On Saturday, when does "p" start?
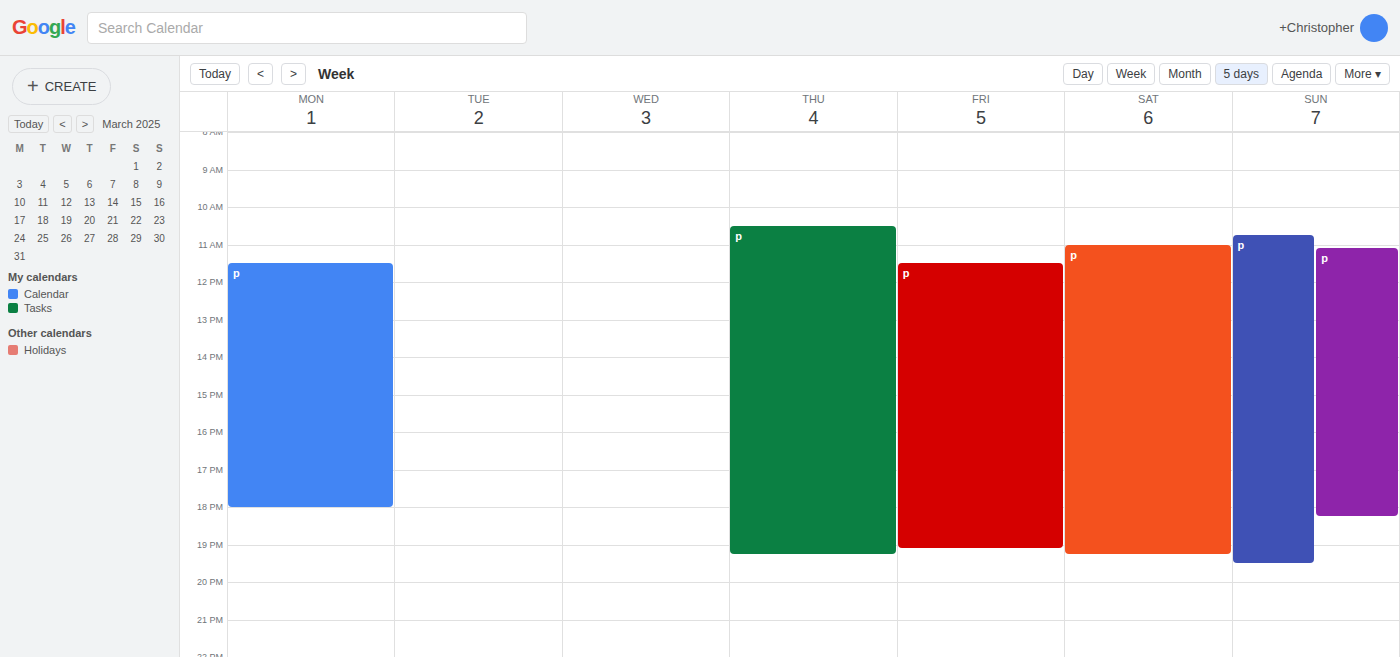
11:00 AM